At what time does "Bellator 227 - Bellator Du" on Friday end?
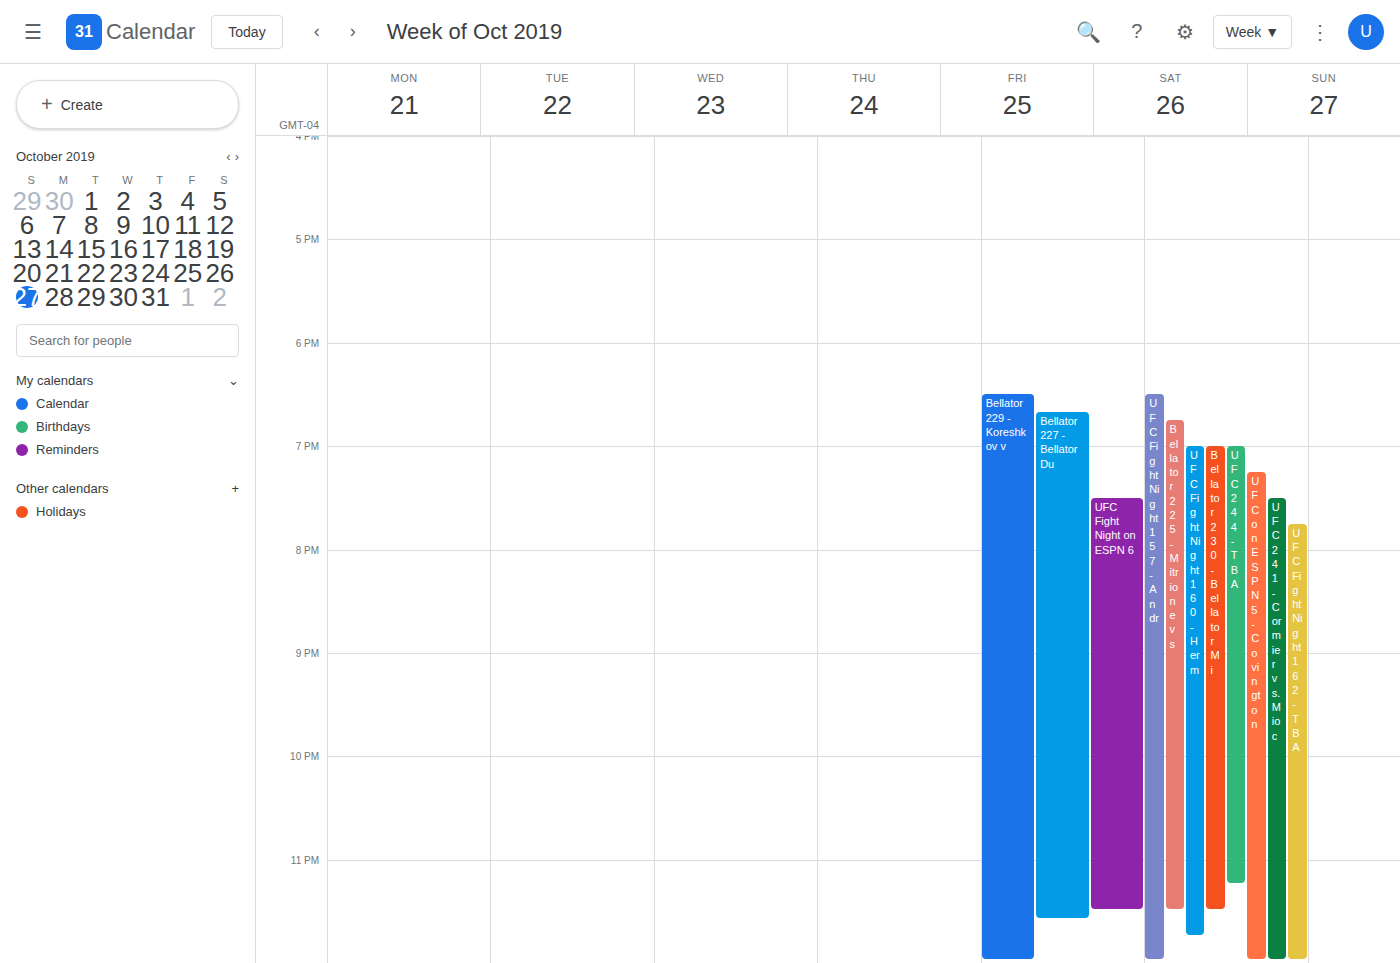
11:35 PM